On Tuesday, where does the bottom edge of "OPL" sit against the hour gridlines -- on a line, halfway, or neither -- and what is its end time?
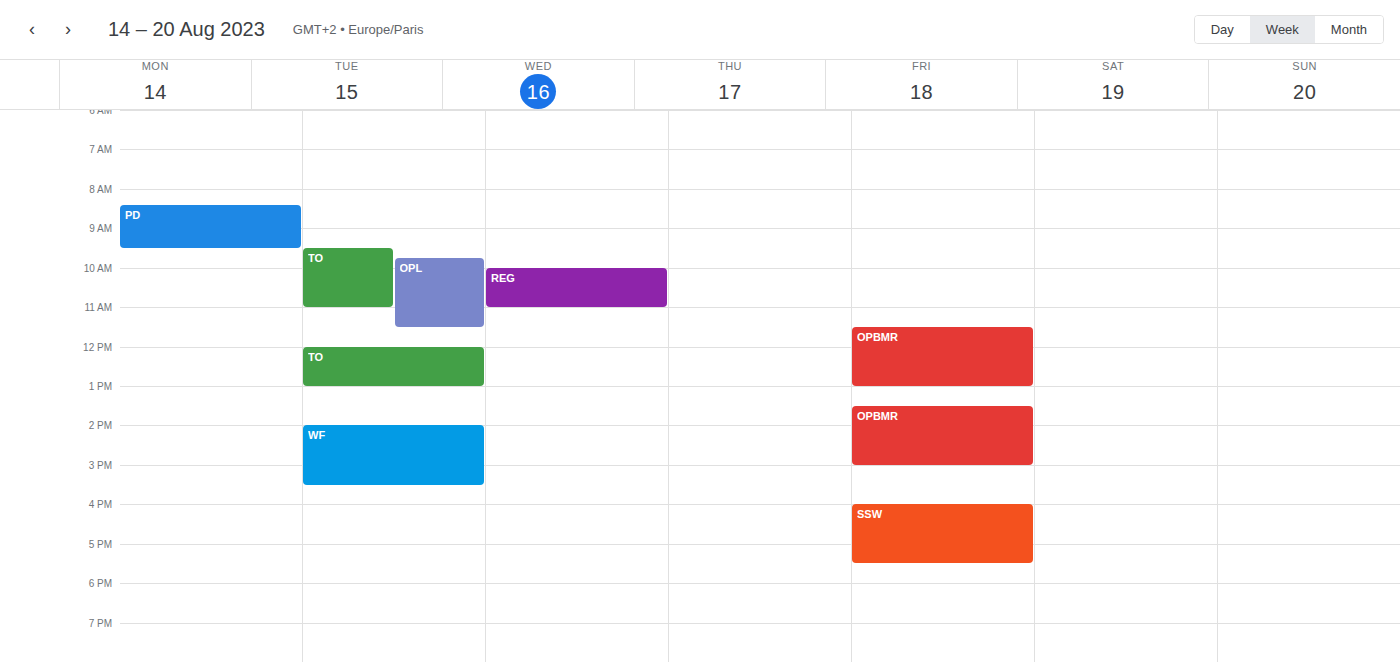
11:30 AM -- halfway between the 11 AM and 12 PM lines.